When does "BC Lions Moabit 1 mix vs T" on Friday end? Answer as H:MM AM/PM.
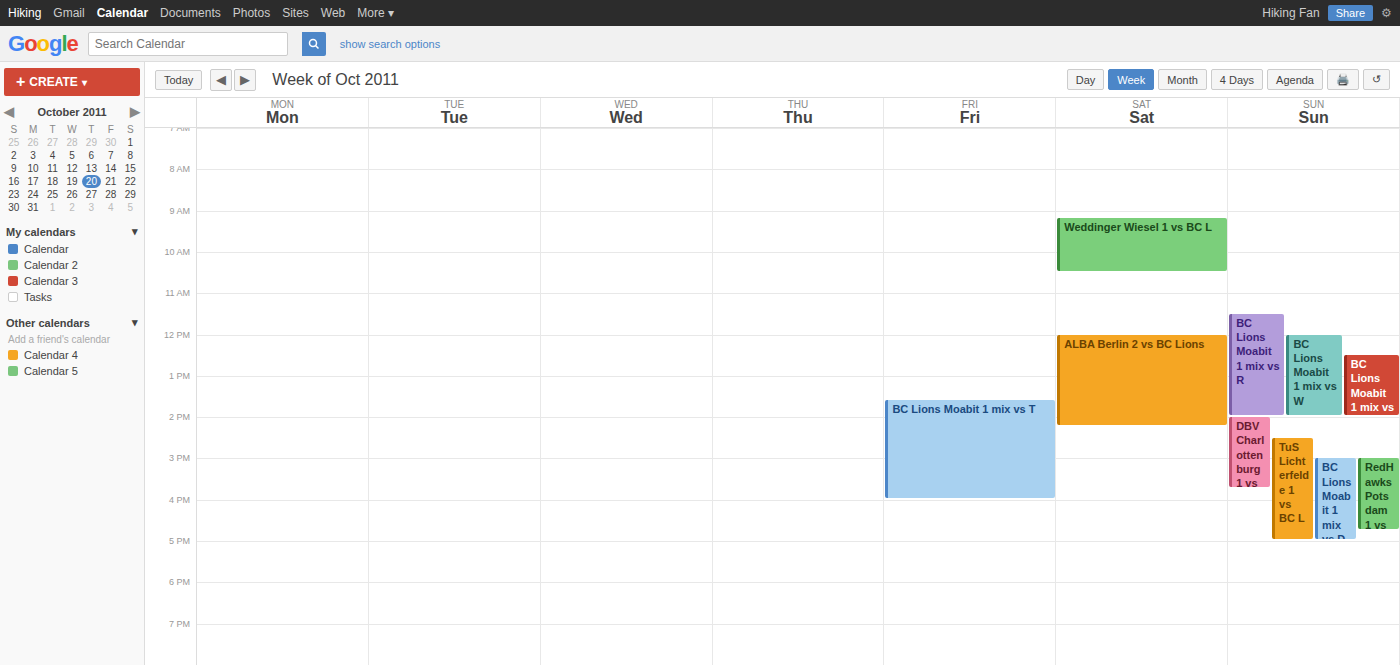
4:00 PM